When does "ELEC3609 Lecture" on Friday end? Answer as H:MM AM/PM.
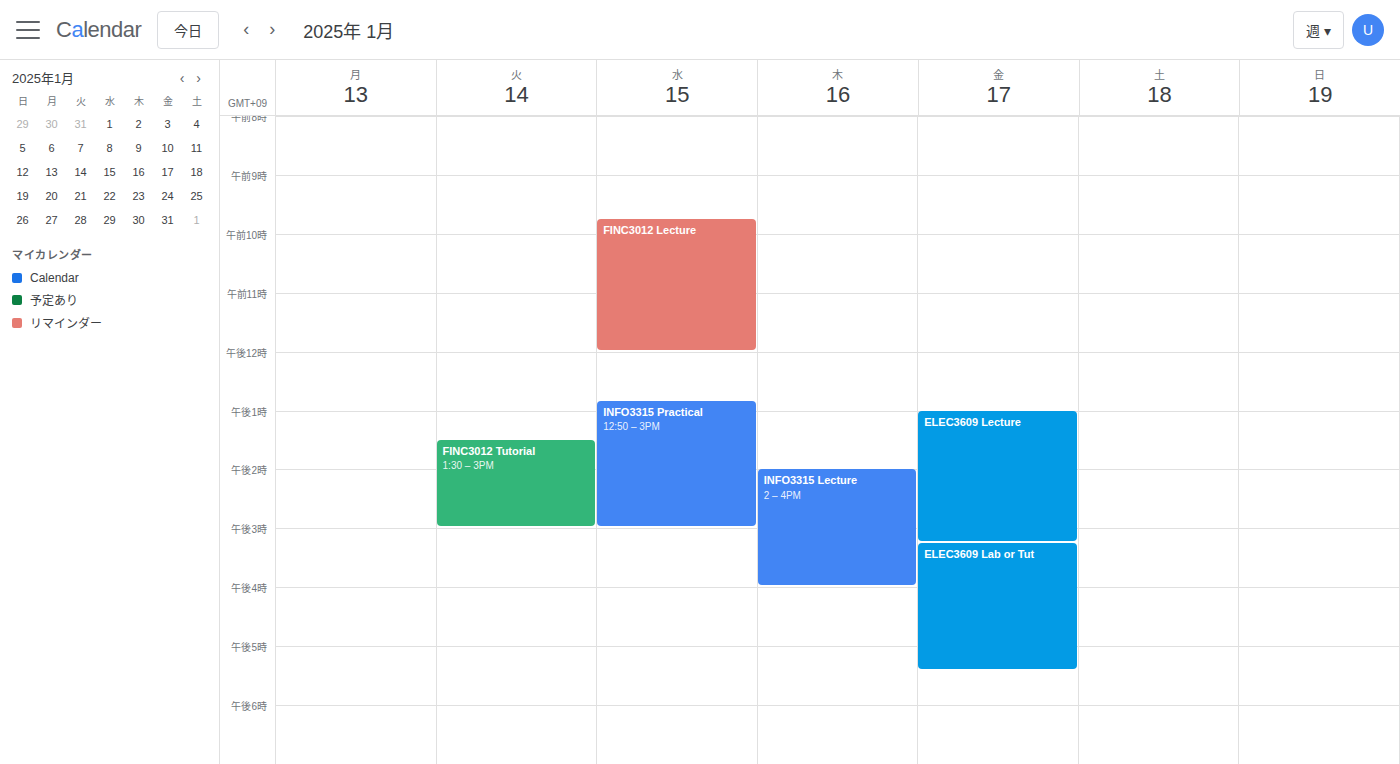
3:15 PM